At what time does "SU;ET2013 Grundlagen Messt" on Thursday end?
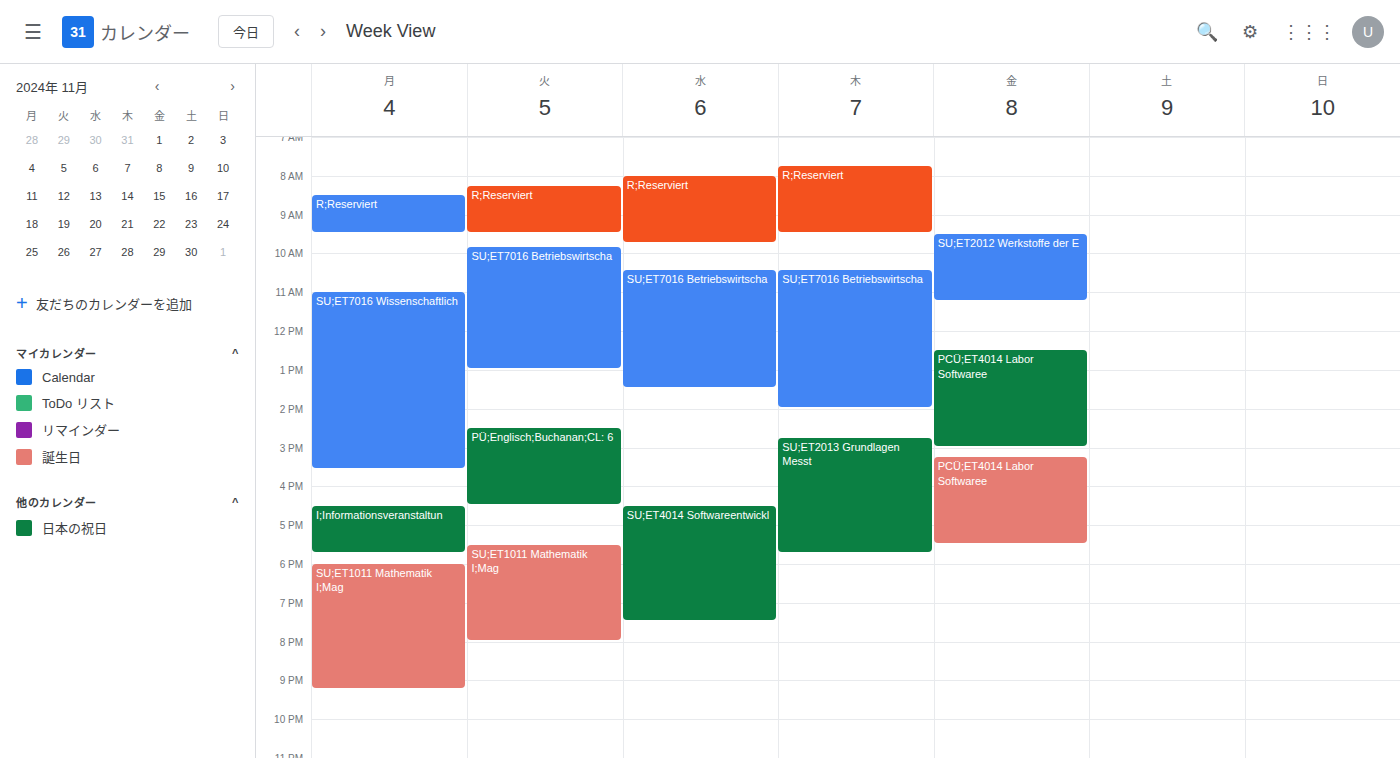
5:45 PM